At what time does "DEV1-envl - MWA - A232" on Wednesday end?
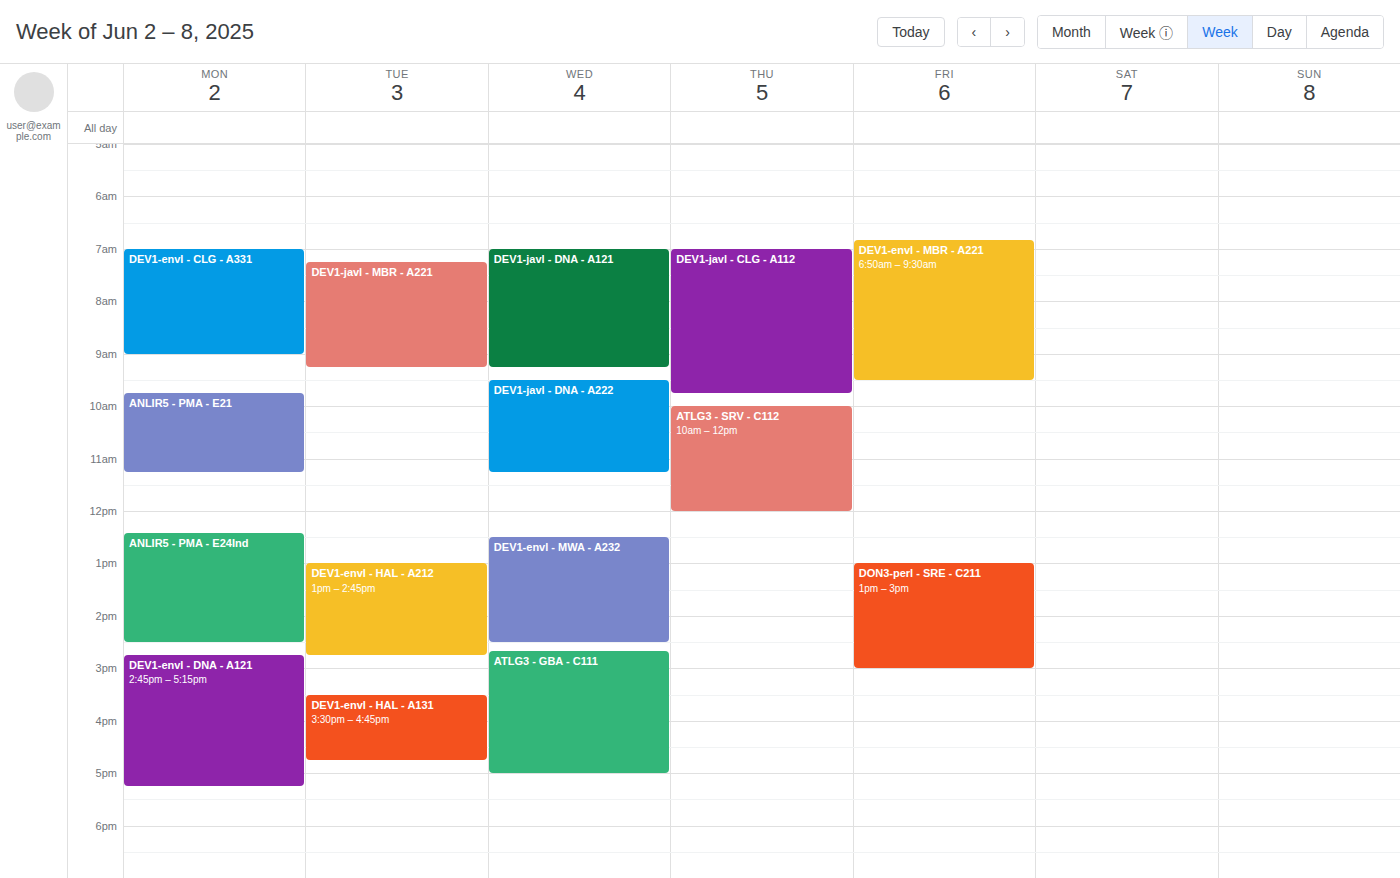
14:30